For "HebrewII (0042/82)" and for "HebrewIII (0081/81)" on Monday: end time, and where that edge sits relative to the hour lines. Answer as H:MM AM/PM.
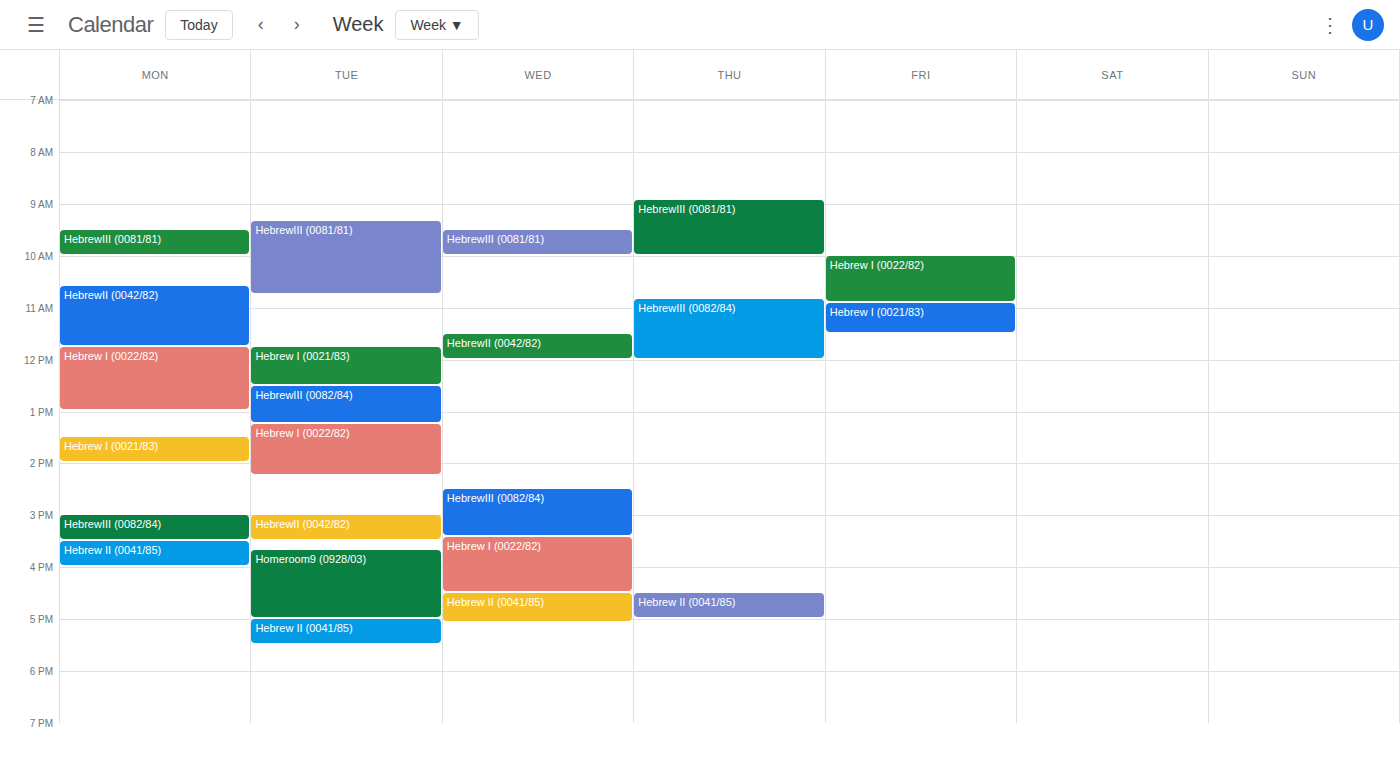
"HebrewII (0042/82)": 11:45 AM, neither: three quarters of the way from the 11 AM line to the 12 PM line. "HebrewIII (0081/81)": 10:00 AM, exactly on the 10 AM line.